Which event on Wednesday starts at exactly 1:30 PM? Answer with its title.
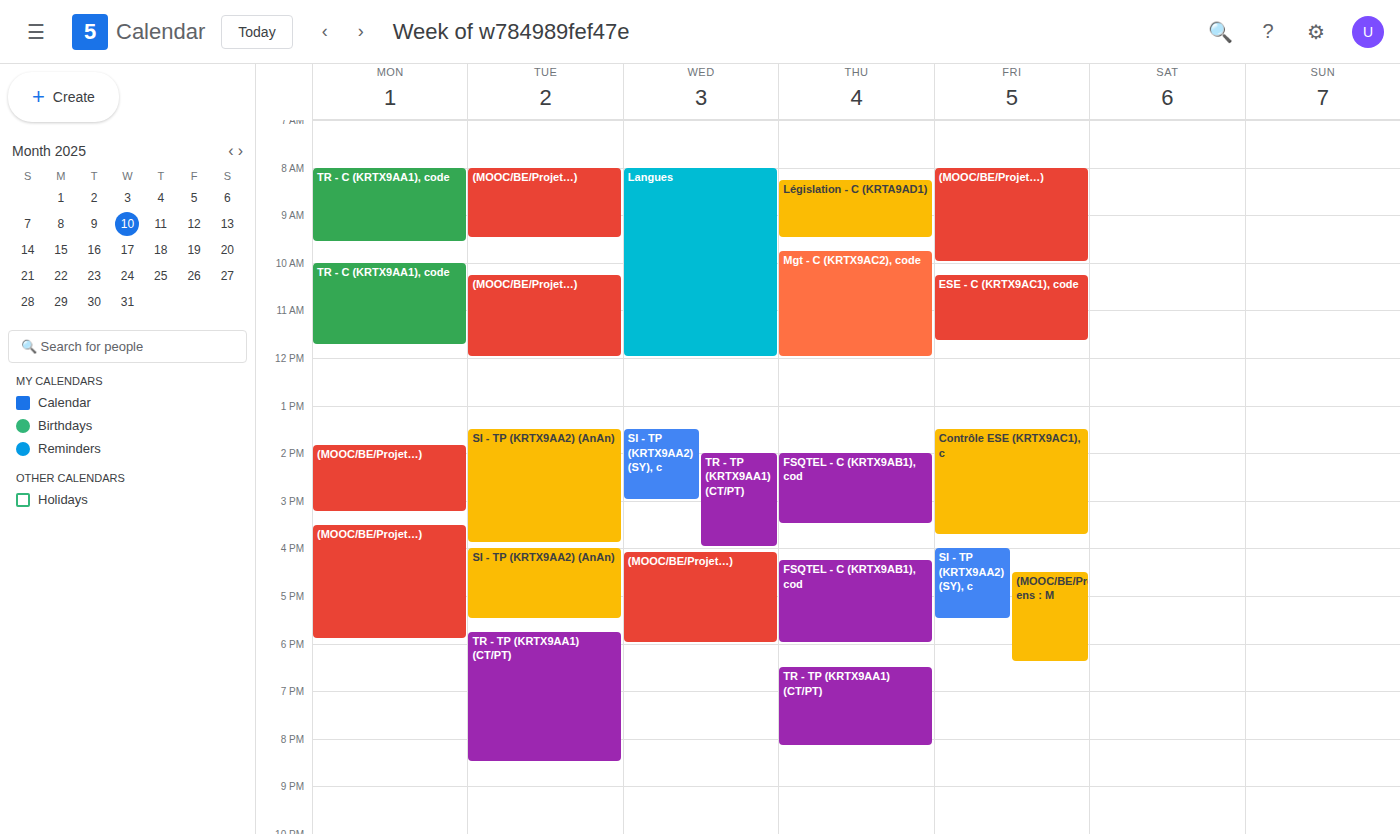
"SI - TP (KRTX9AA2) (SY), c"